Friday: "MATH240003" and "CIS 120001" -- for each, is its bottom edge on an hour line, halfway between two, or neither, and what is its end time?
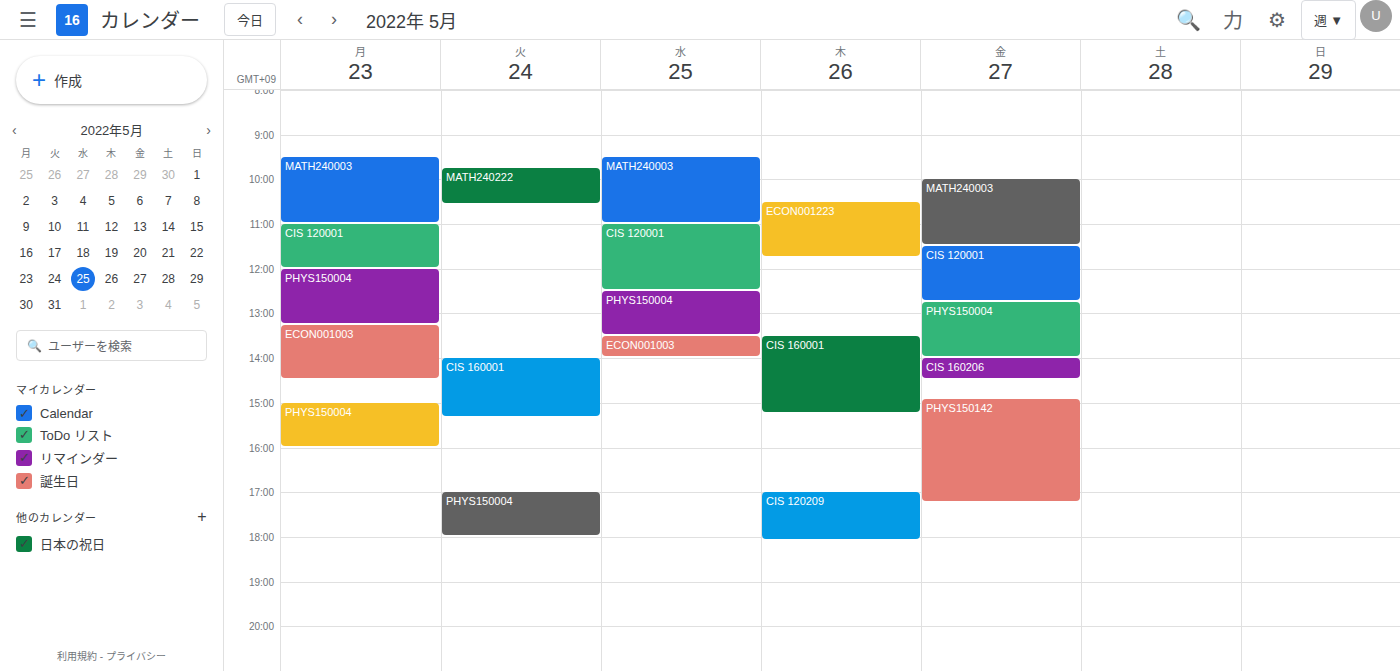
"MATH240003": 11:30 AM, halfway between the 11 AM and 12 PM lines. "CIS 120001": 12:45 PM, neither: three quarters of the way from the 12 PM line to the 1 PM line.